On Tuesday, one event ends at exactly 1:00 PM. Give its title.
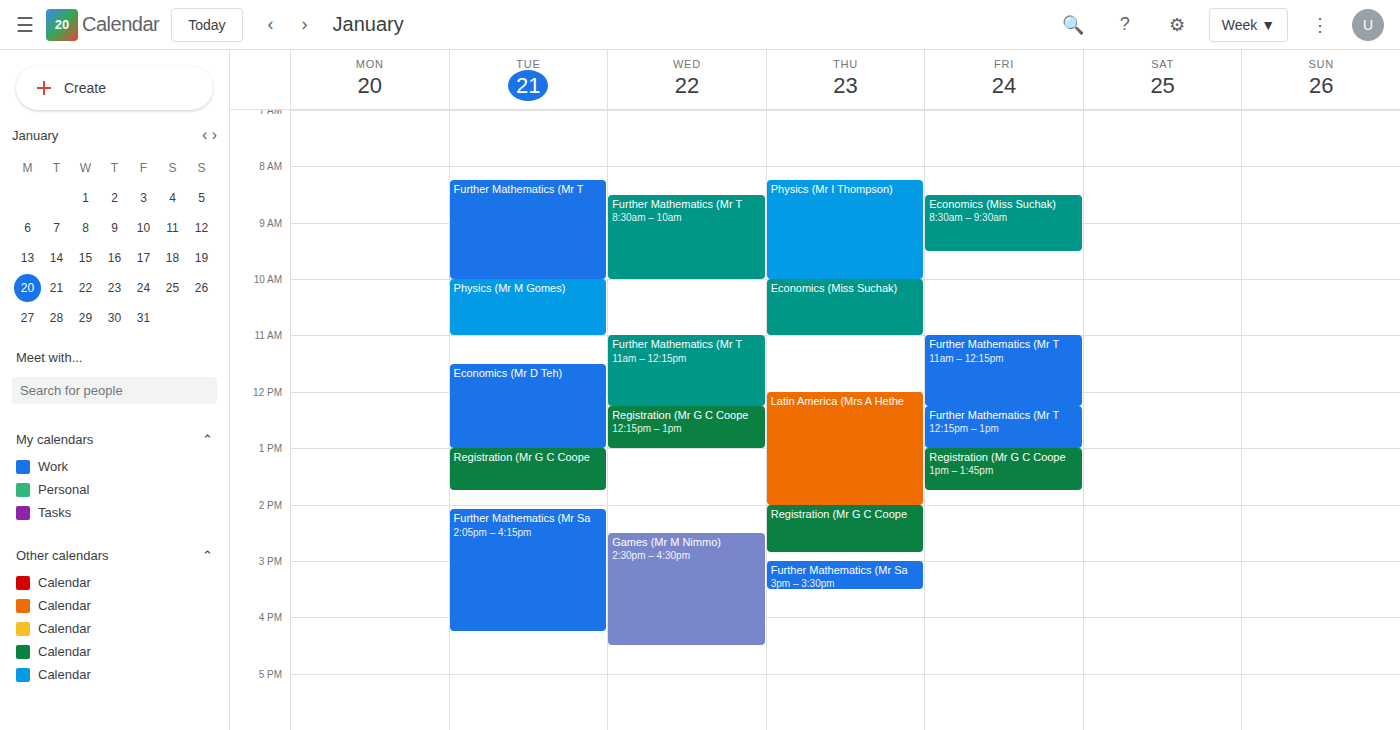
"Economics (Mr D Teh)"